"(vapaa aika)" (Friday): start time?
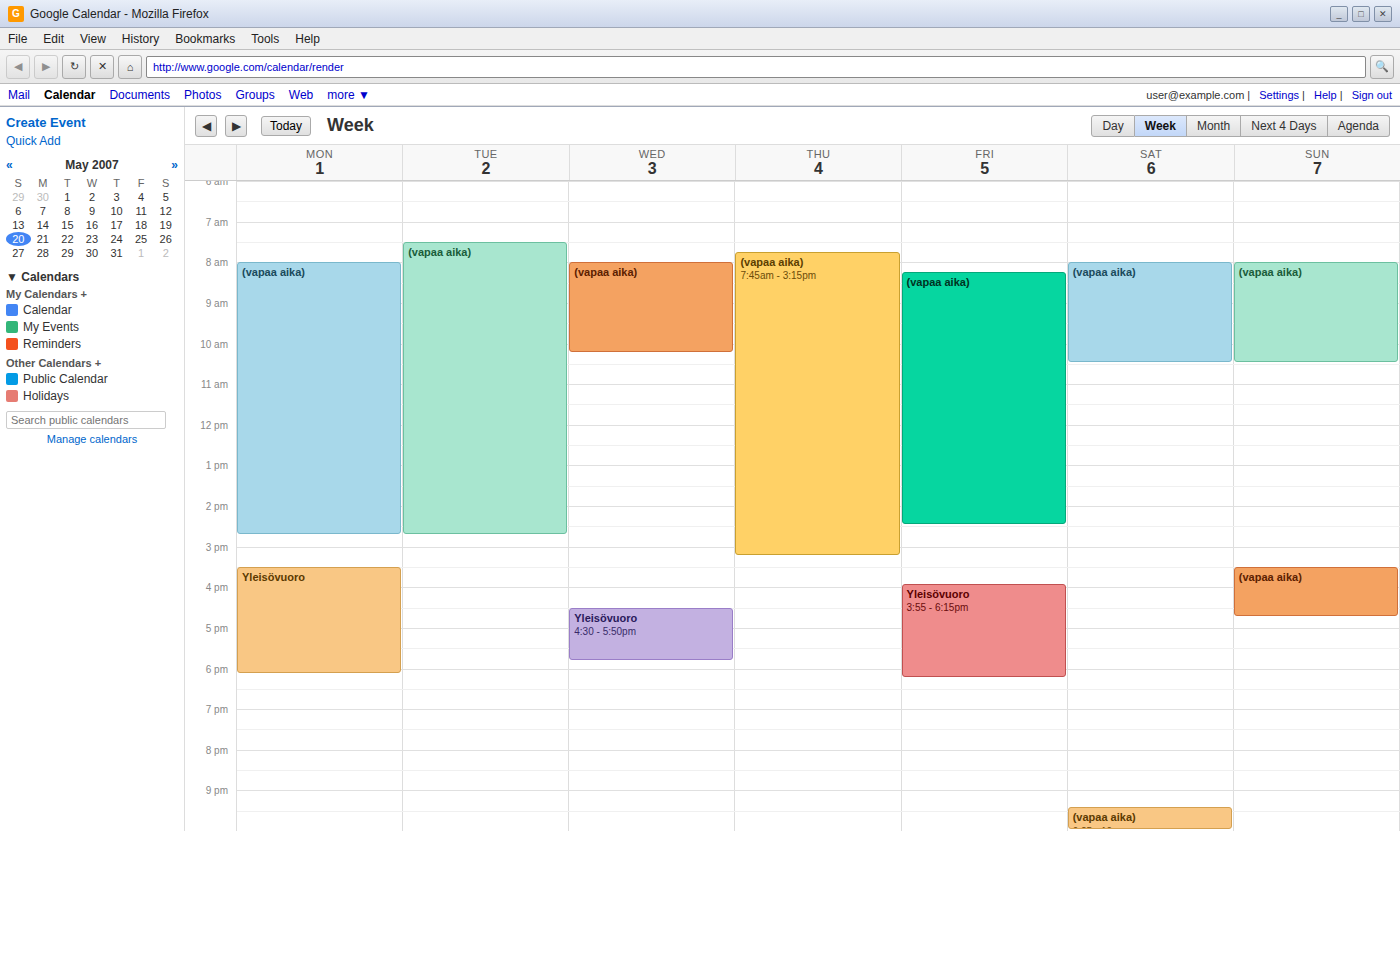
8:15 AM